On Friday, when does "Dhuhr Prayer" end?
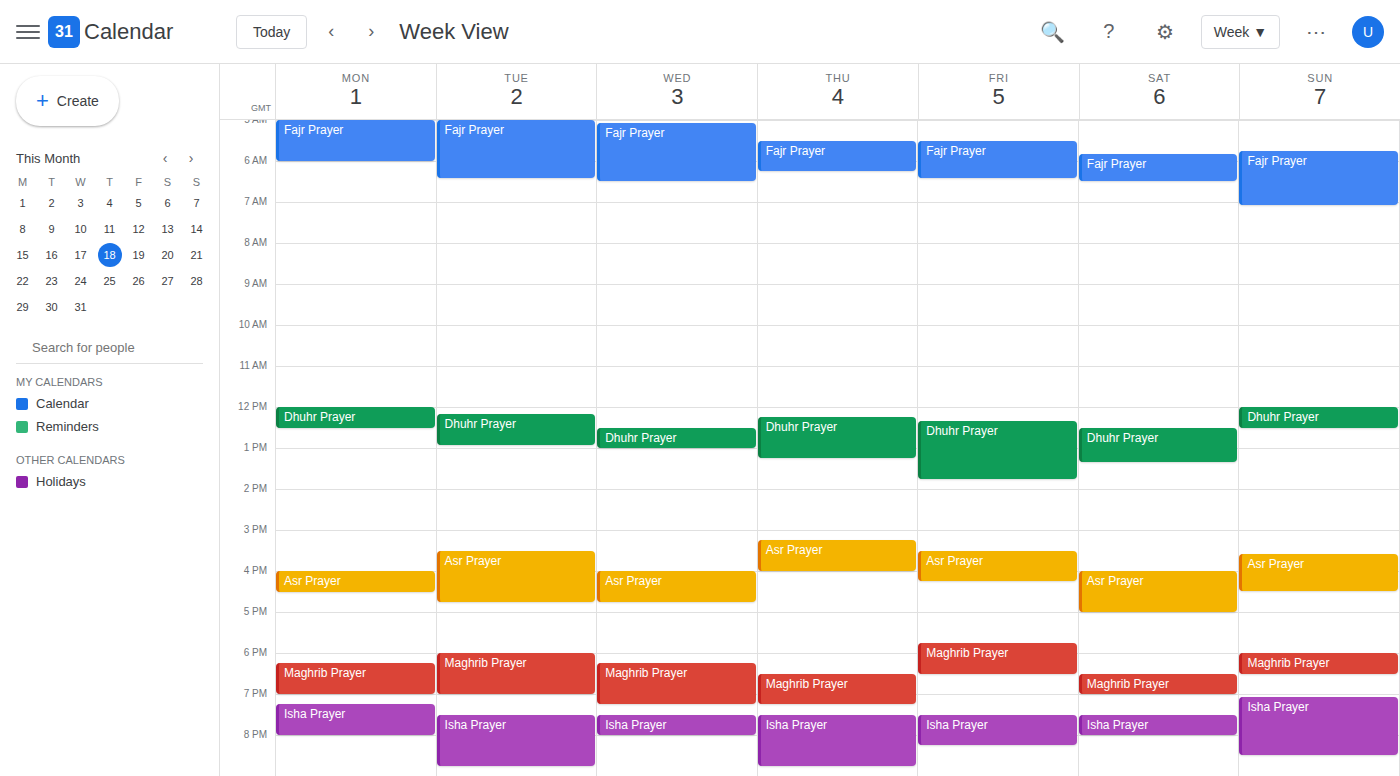
1:45 PM